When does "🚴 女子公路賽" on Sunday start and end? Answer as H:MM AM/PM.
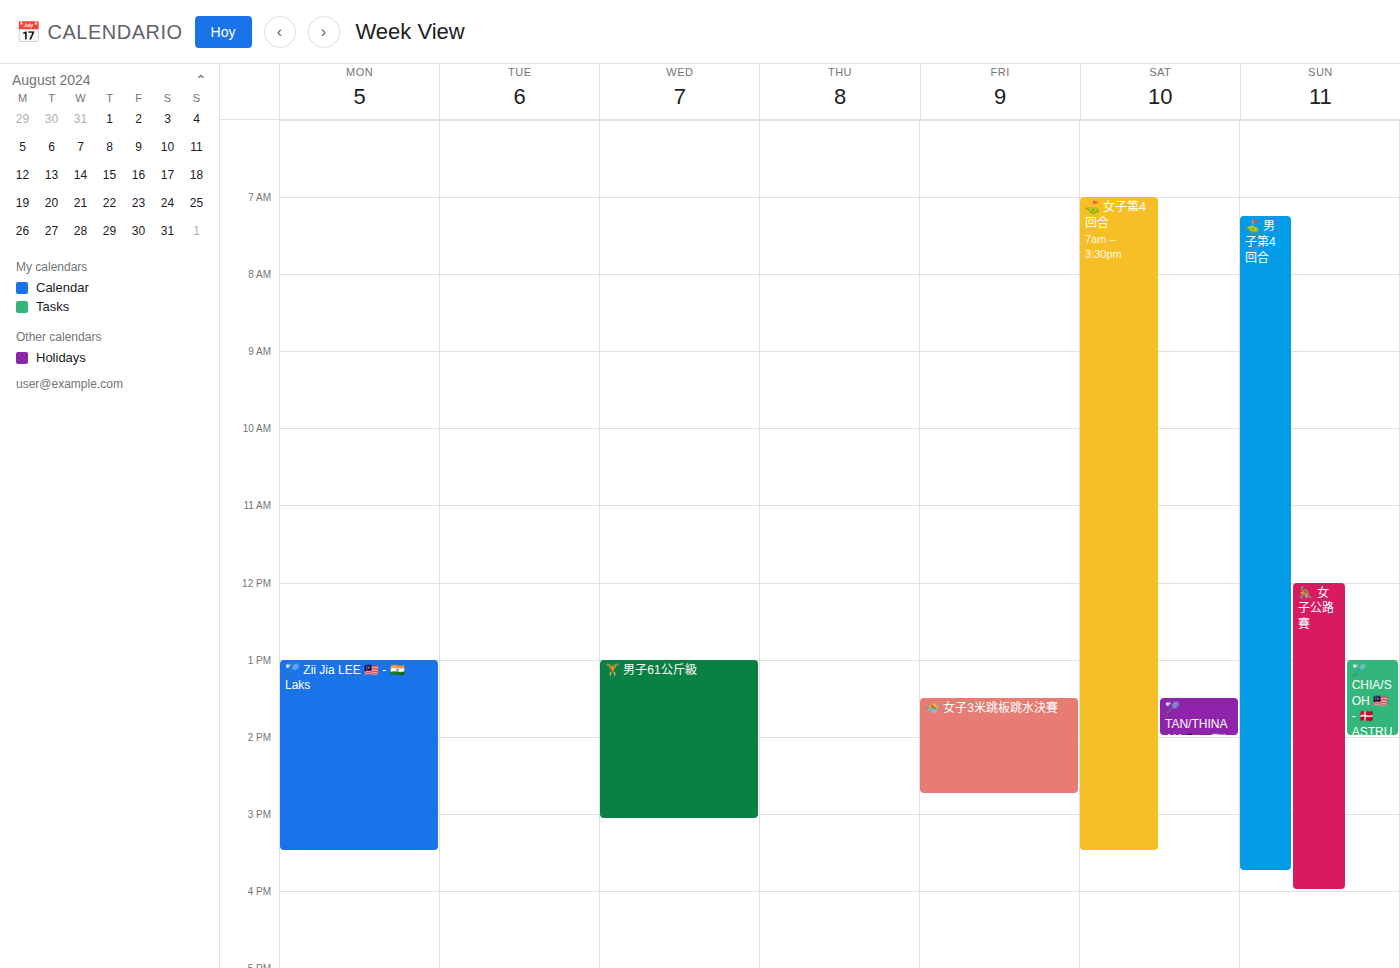
12:00 PM to 4:00 PM